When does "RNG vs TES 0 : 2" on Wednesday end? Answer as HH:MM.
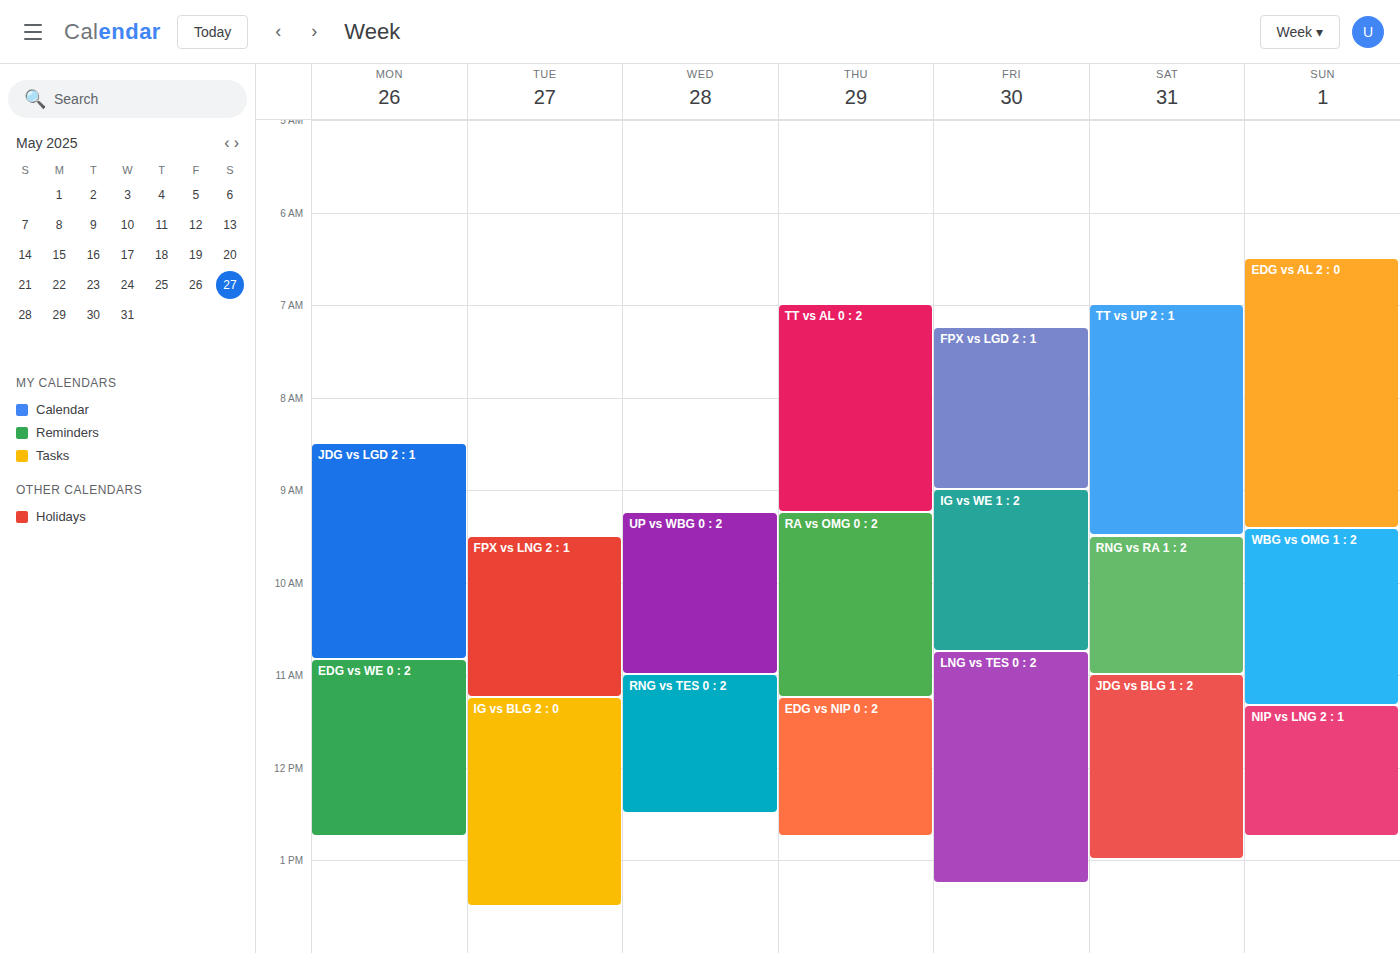
12:30